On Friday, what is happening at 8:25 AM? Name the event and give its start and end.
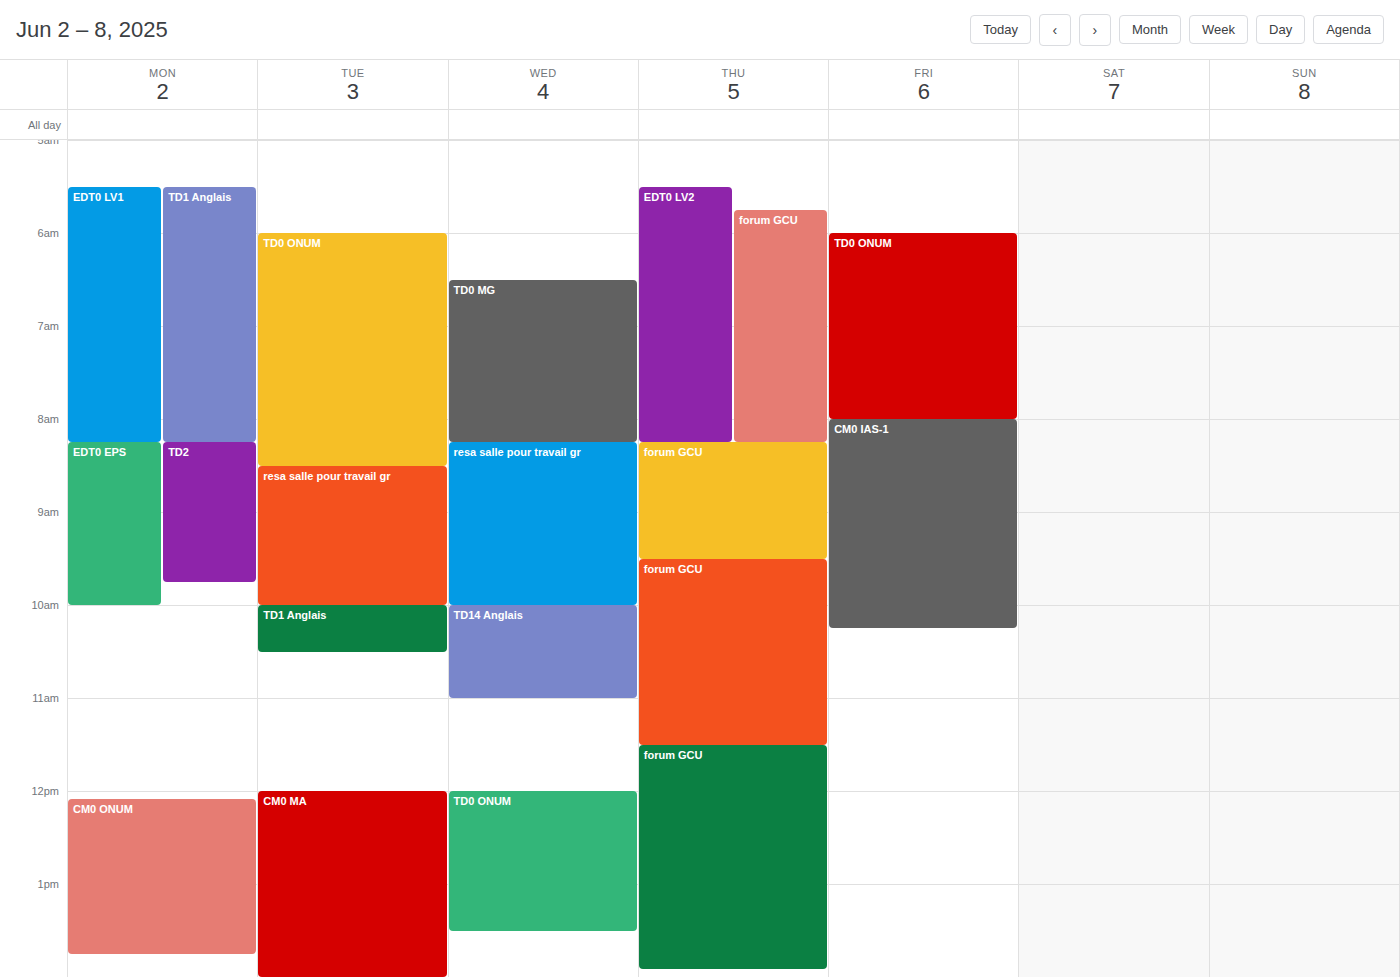
"CM0 IAS-1", 8:00 AM to 10:15 AM